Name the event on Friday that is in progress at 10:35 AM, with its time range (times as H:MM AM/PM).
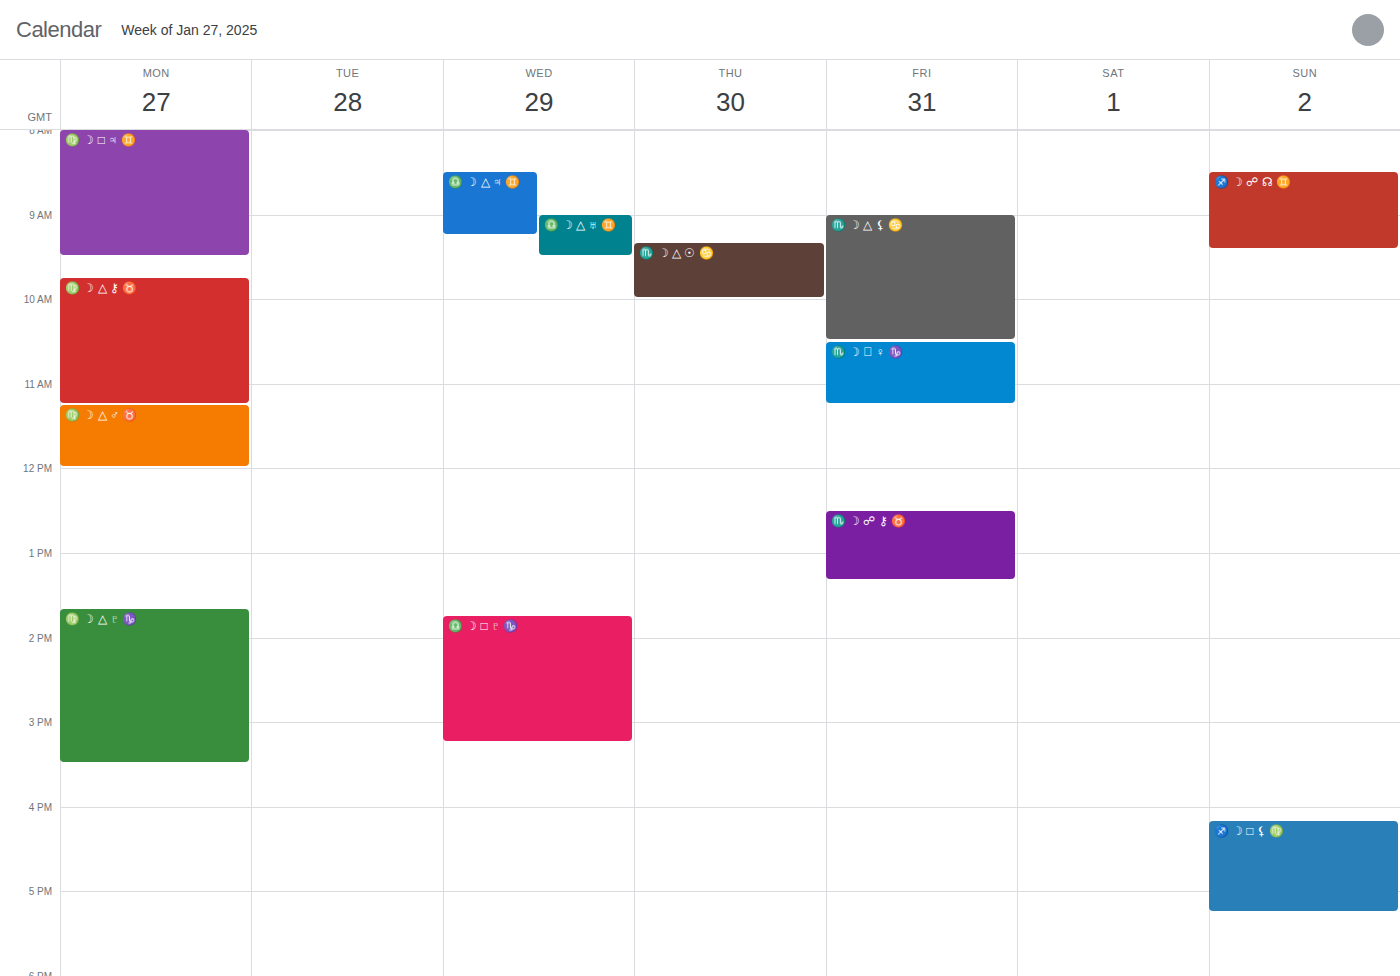
"♏️ ☽ ⚹ ♀ ♑️", 10:30 AM to 11:15 AM